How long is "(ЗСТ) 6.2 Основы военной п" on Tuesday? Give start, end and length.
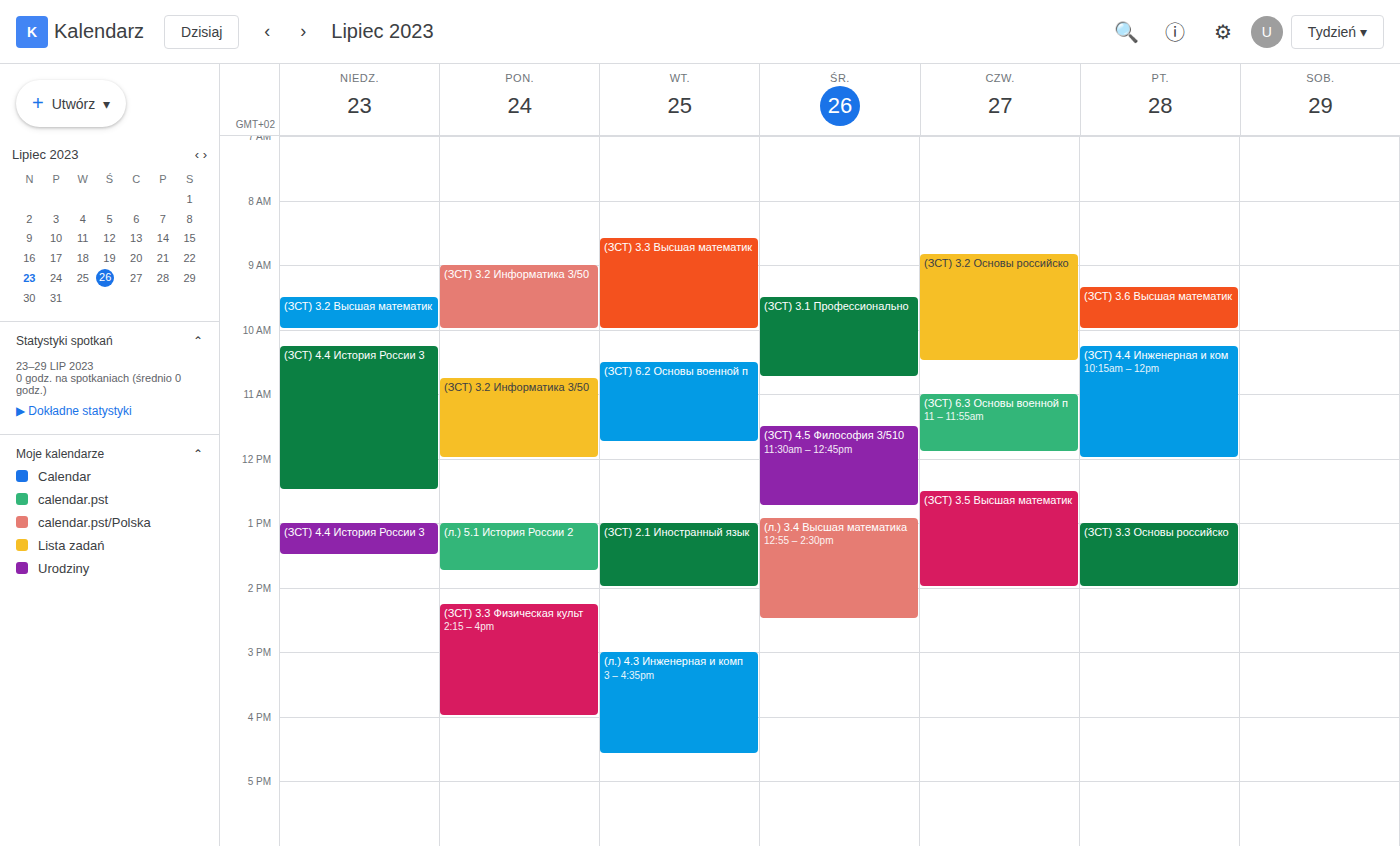
10:30 AM to 11:45 AM, 1 hour 15 minutes